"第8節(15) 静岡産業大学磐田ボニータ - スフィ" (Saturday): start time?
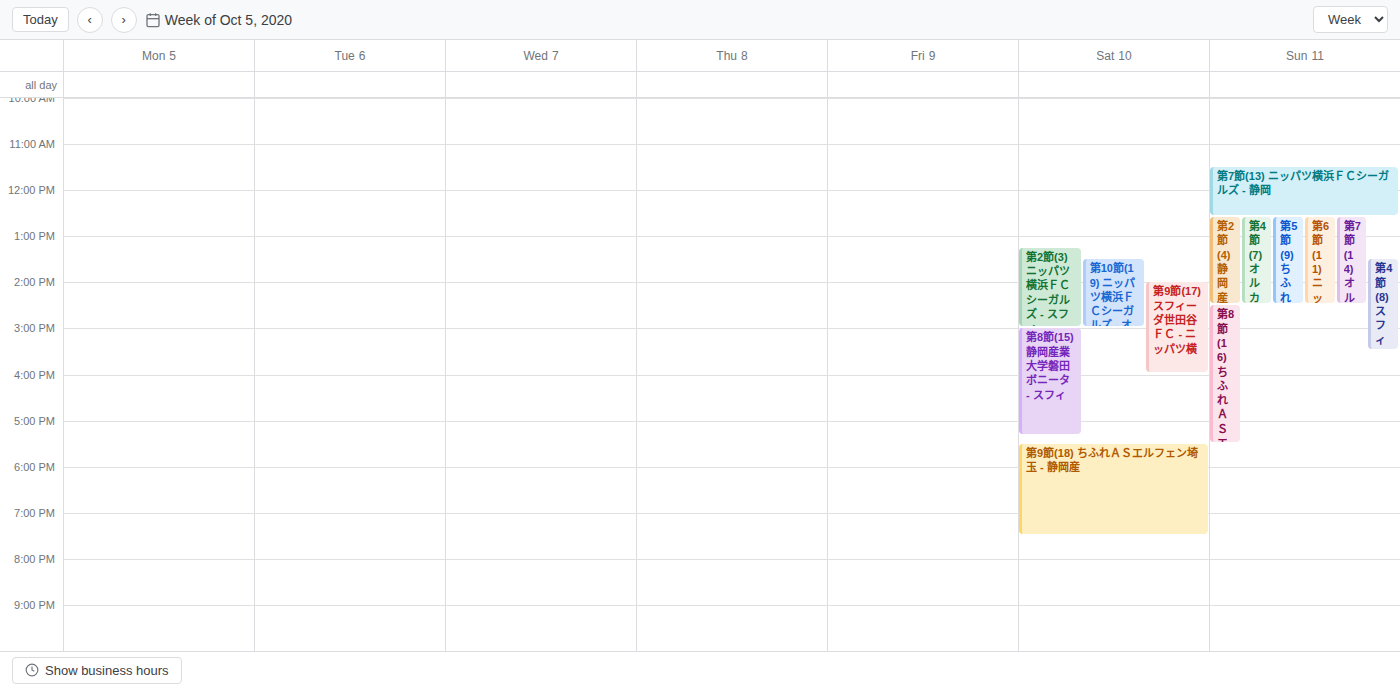
3:00 PM